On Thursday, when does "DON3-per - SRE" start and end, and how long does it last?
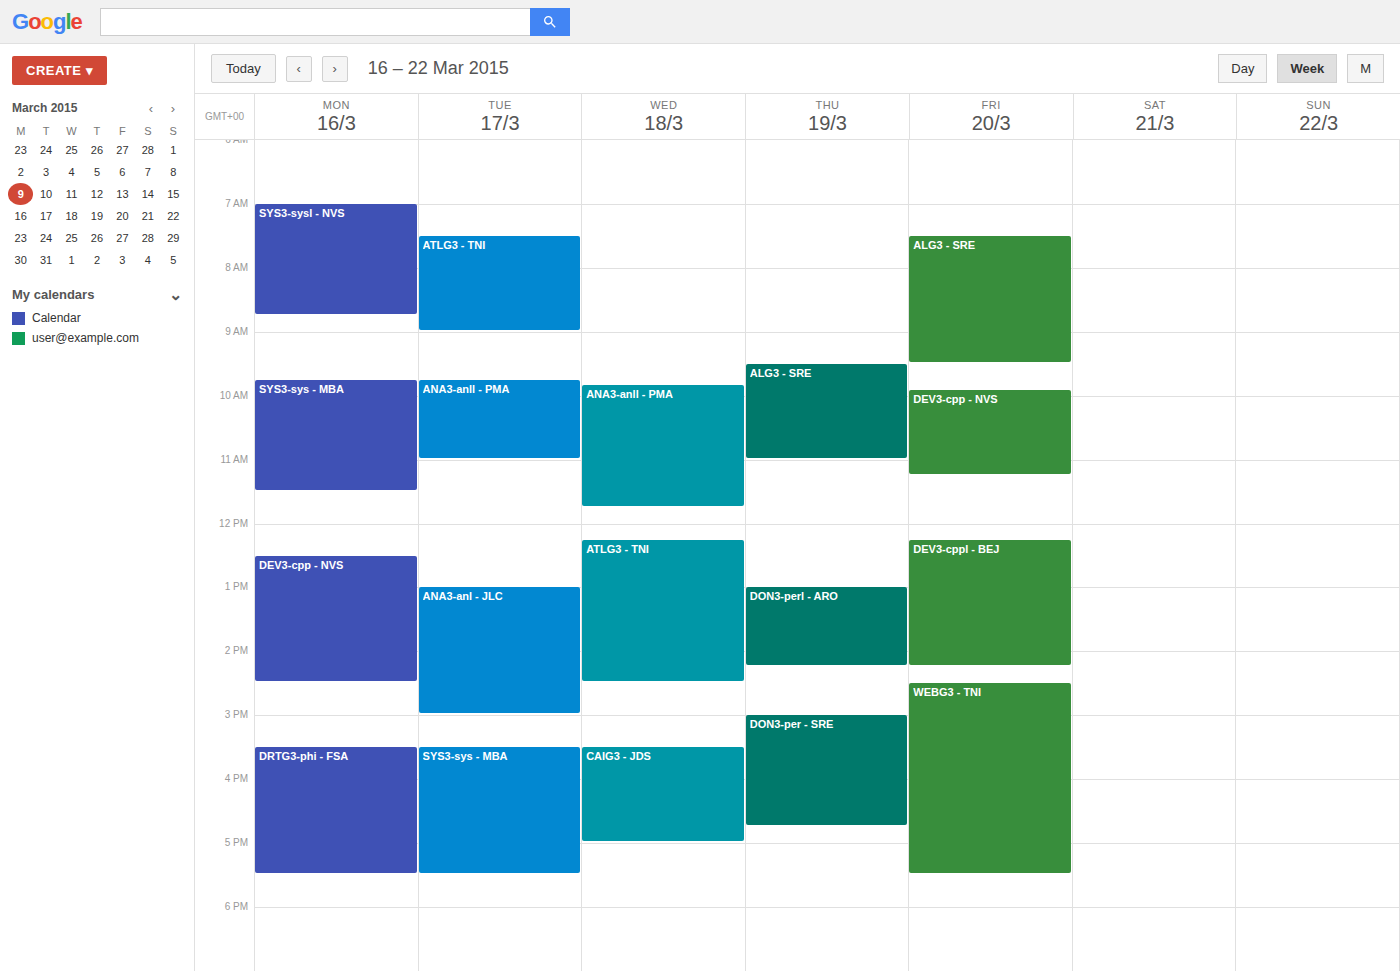
3:00 PM to 4:45 PM, 1 hour 45 minutes